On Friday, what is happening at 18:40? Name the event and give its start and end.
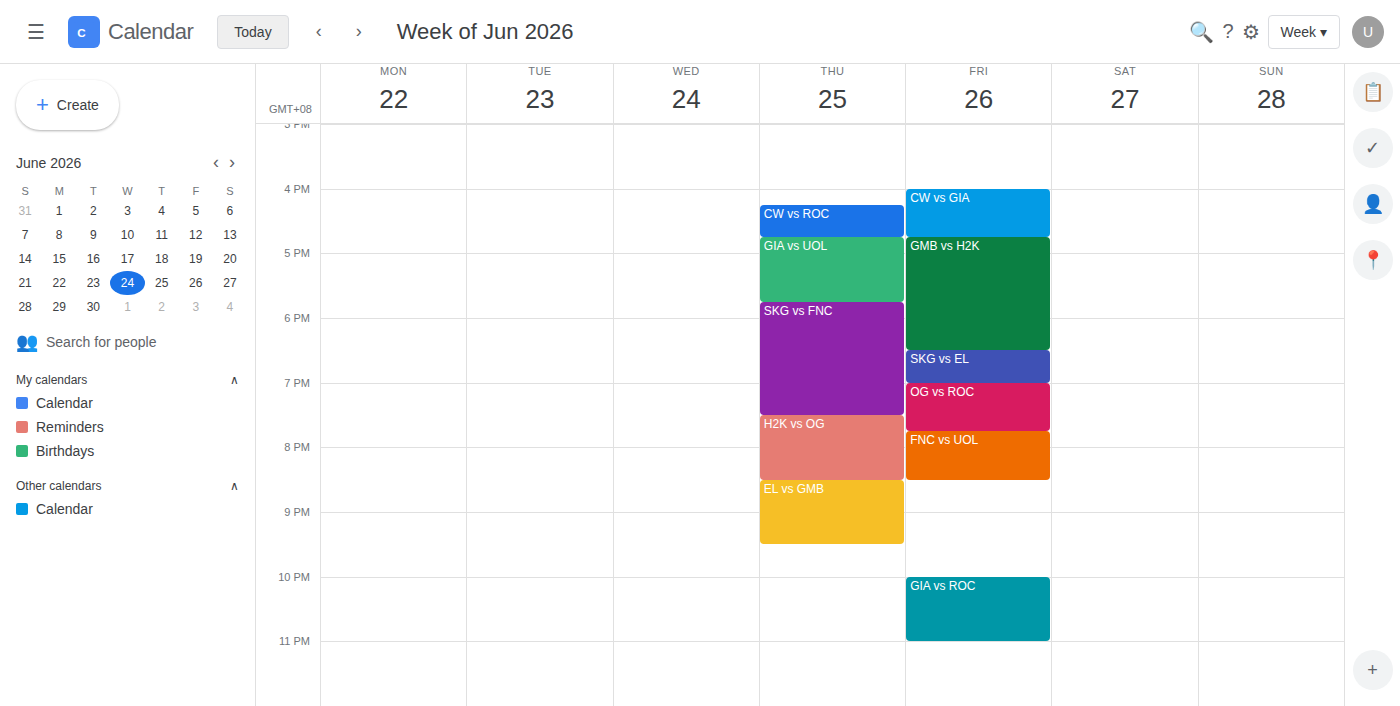
"SKG vs EL", 18:30 to 19:00